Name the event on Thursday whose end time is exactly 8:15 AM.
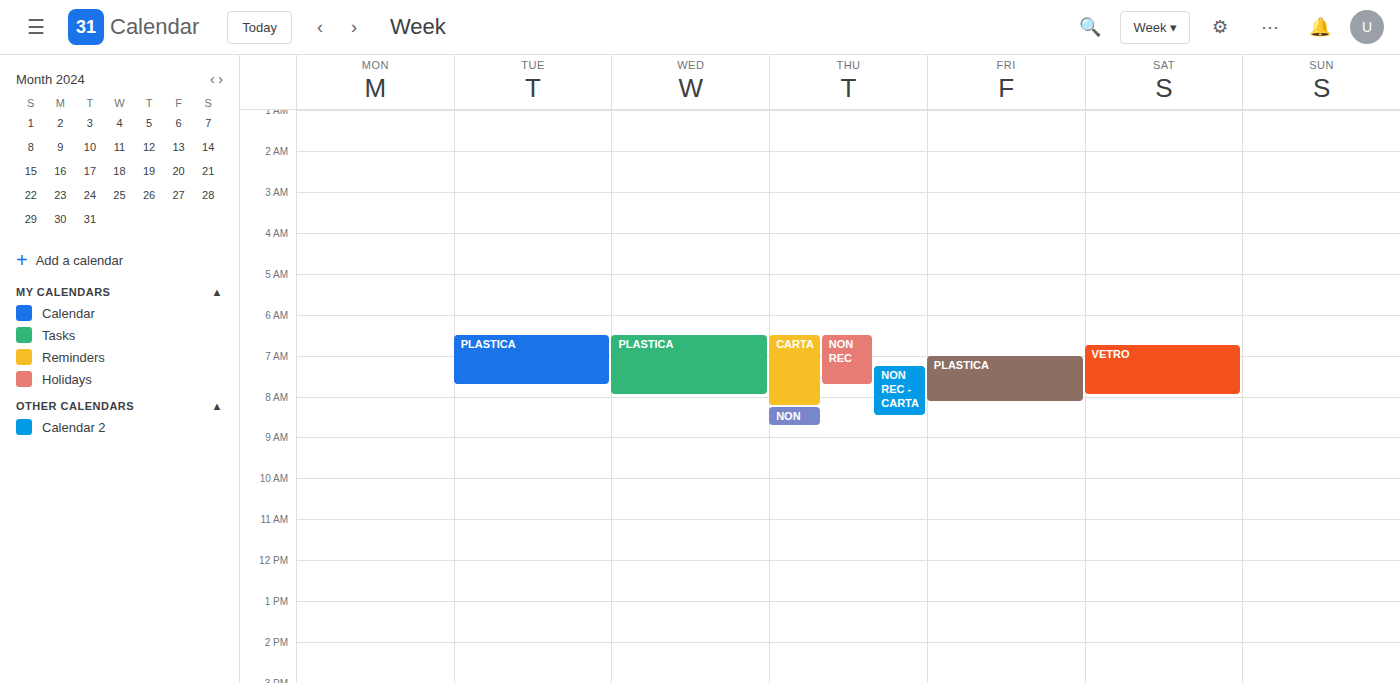
"CARTA"